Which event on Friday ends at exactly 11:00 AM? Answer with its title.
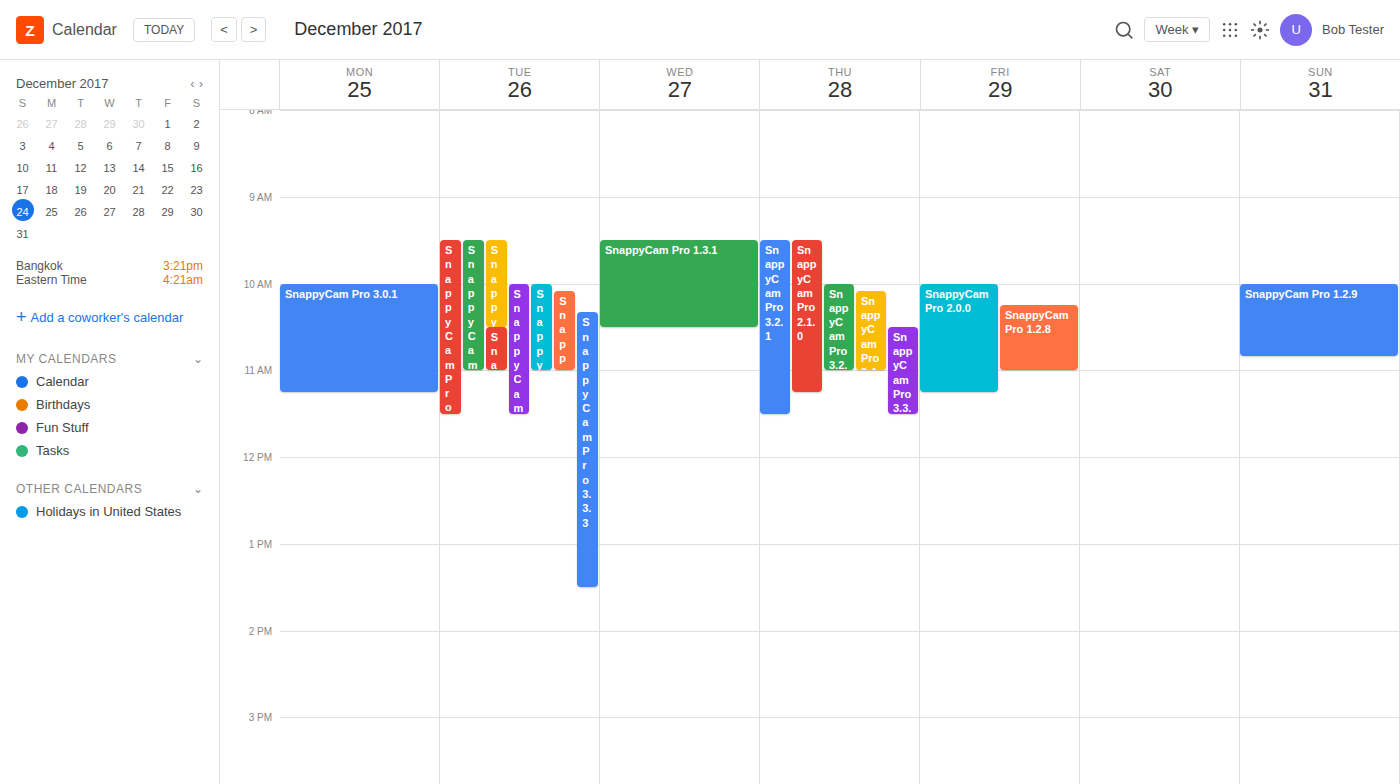
"SnappyCam Pro 1.2.8"